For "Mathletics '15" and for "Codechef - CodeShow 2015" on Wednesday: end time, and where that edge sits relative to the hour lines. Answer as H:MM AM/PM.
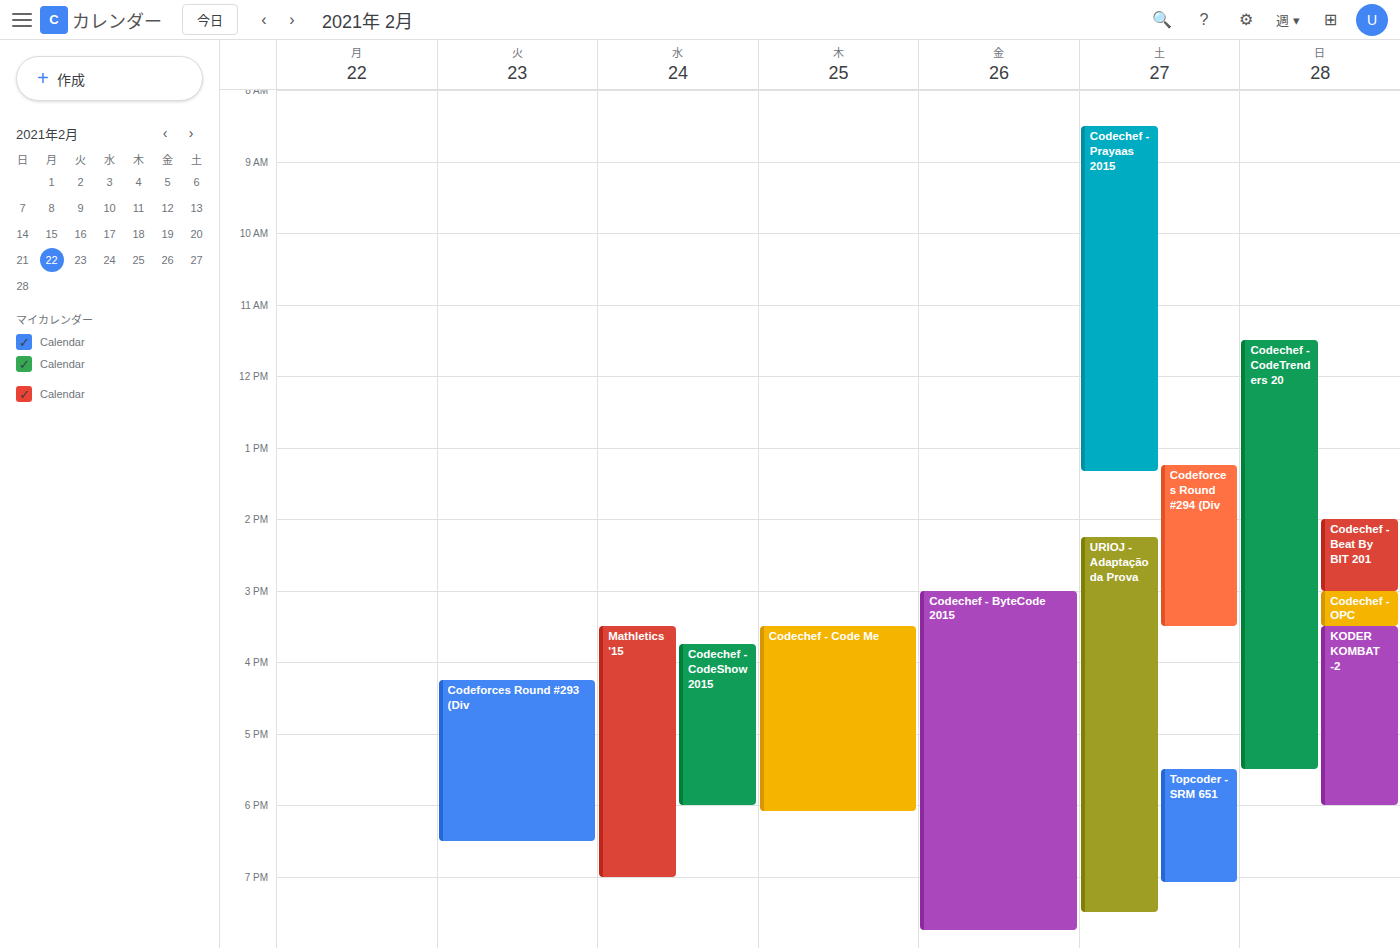
"Mathletics '15": 7:00 PM, exactly on the 7 PM line. "Codechef - CodeShow 2015": 6:00 PM, exactly on the 6 PM line.